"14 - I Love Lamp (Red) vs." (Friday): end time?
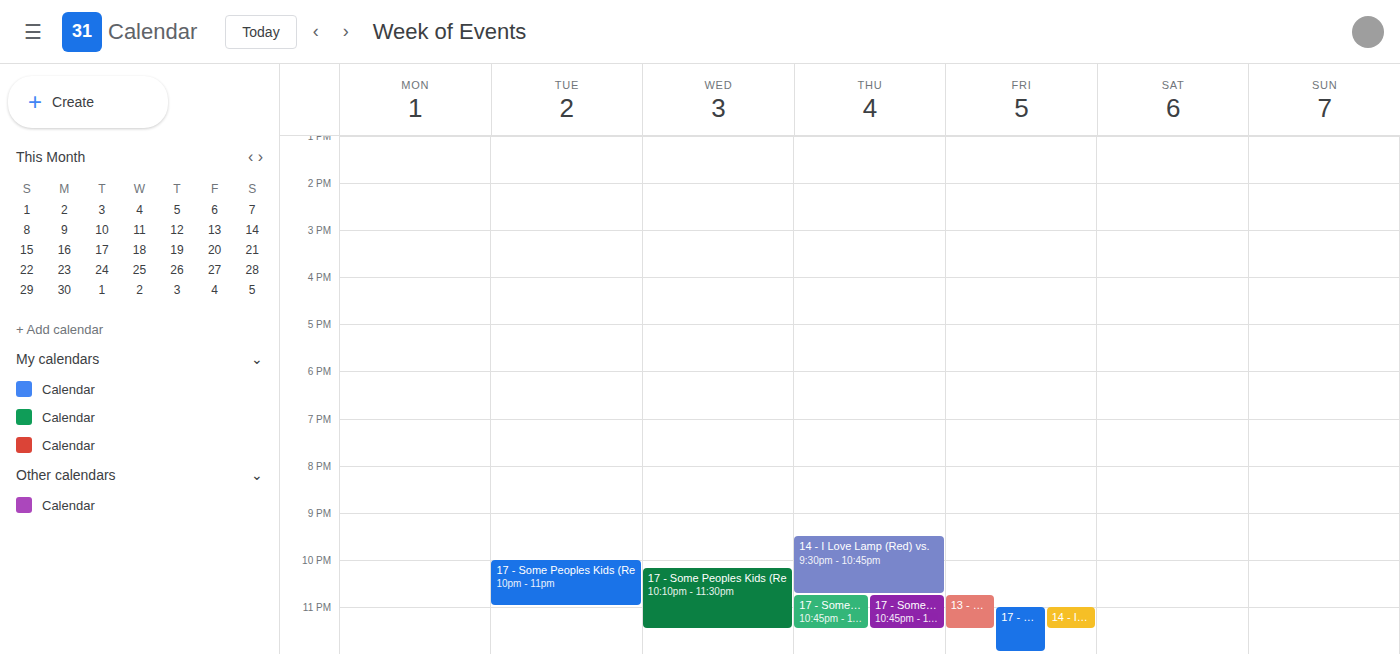
11:30 PM